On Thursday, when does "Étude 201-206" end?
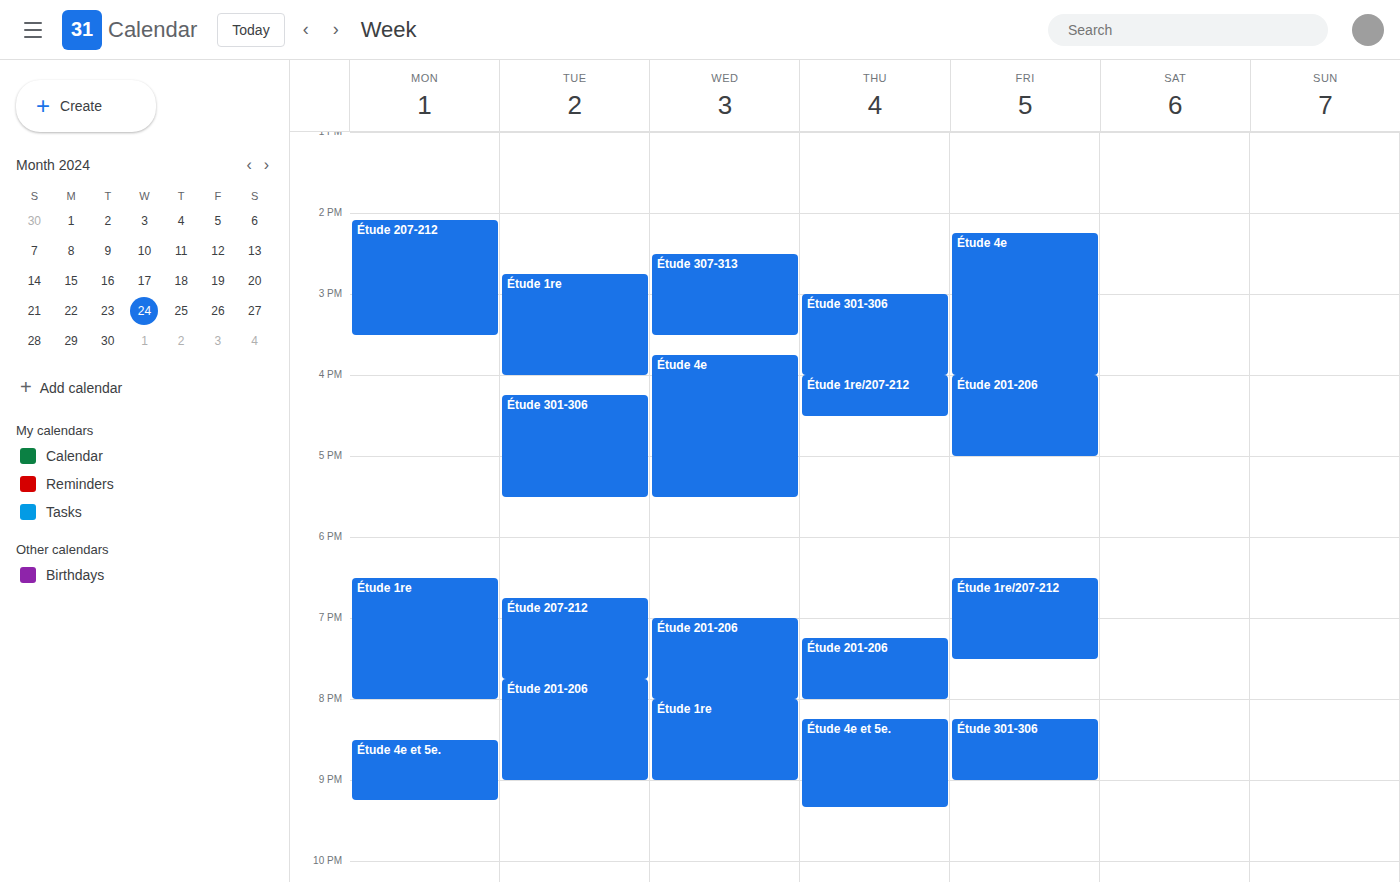
8:00 PM